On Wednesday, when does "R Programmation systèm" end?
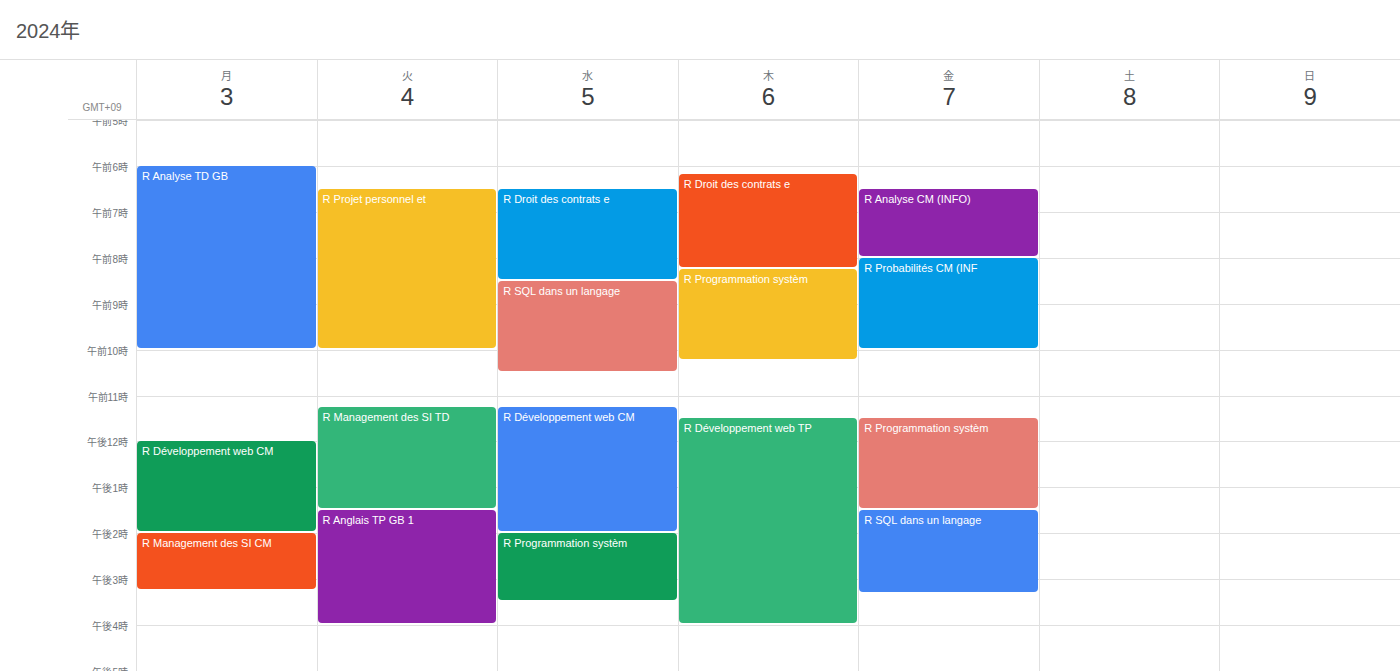
15:30